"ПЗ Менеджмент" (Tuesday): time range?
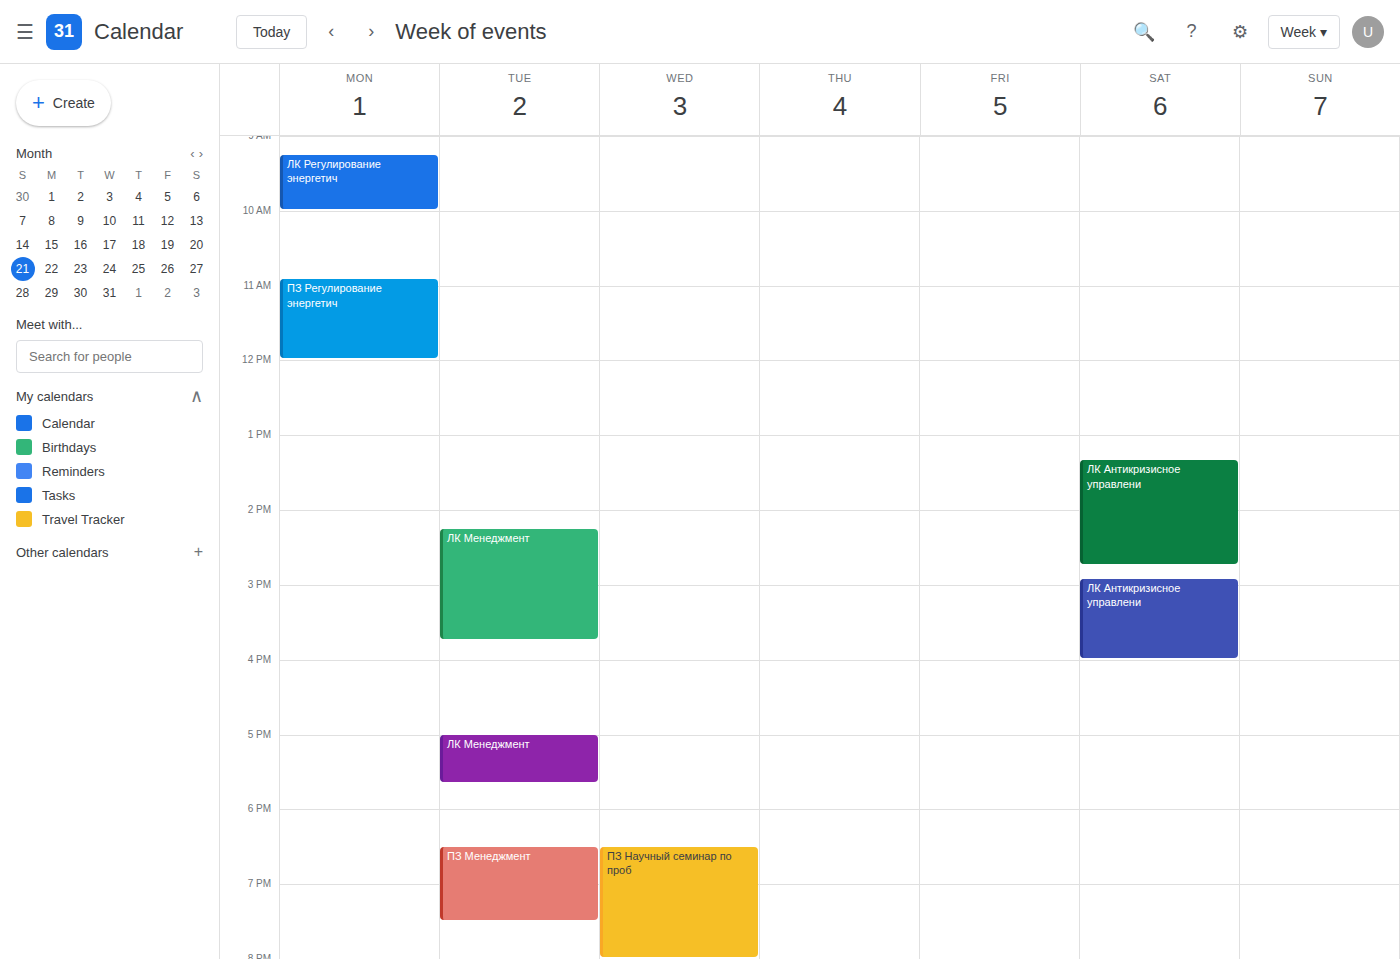
18:30 to 19:30